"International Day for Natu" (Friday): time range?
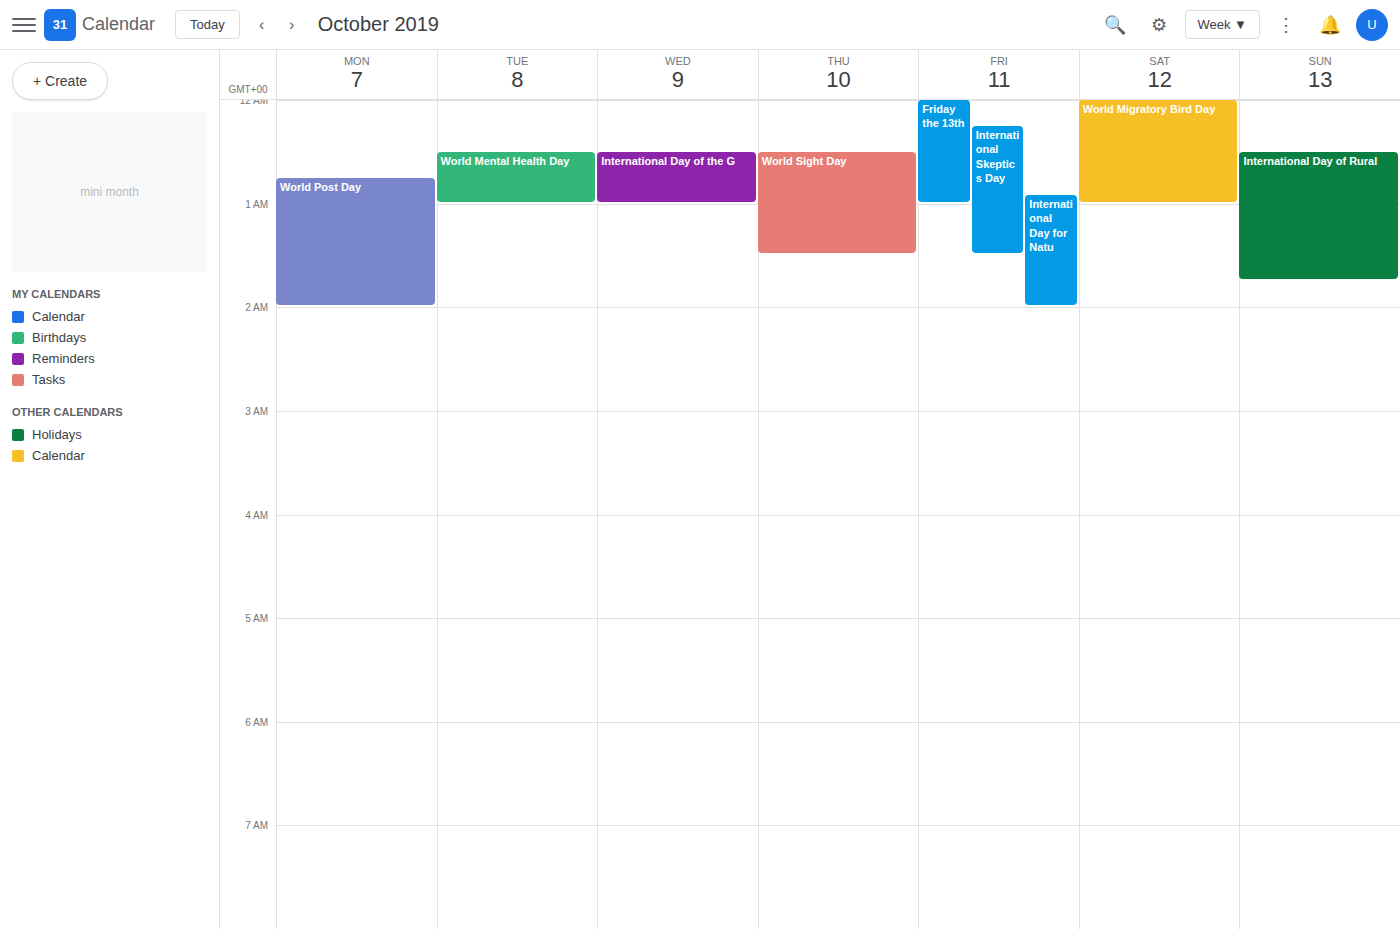
12:55 AM to 2:00 AM